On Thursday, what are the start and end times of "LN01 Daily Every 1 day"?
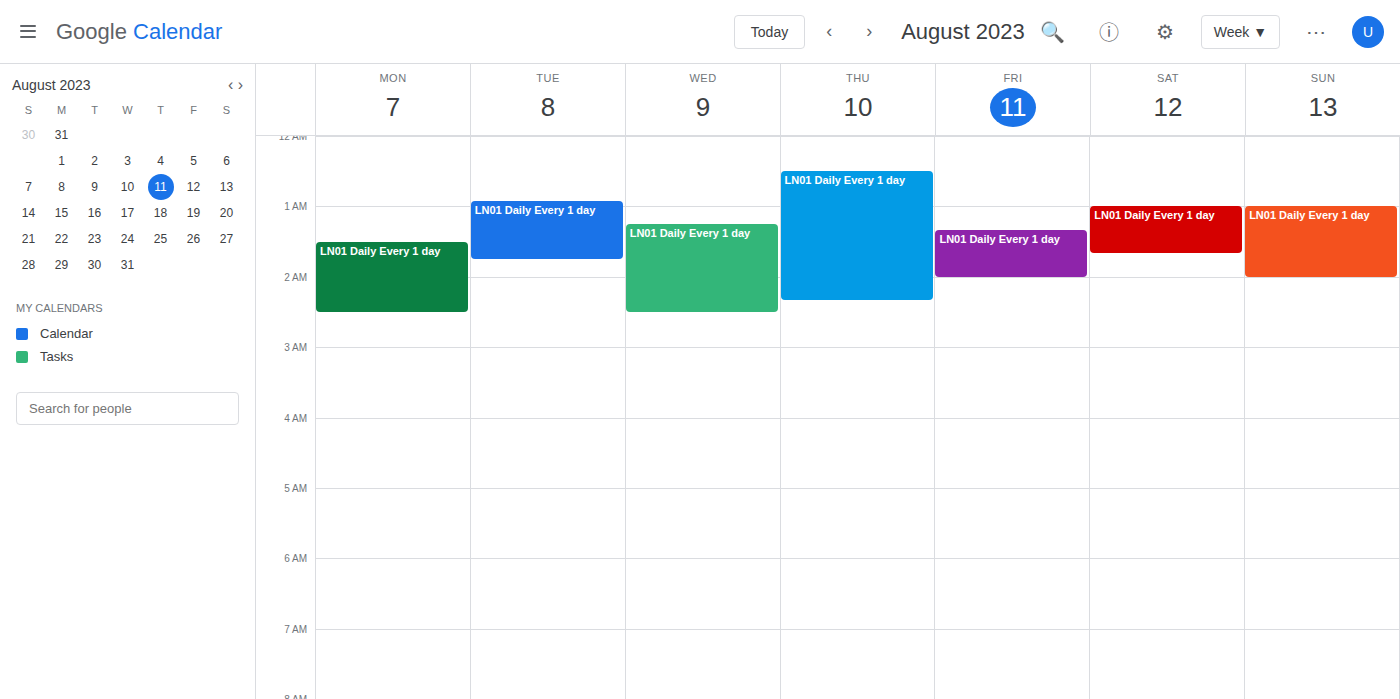
12:30 AM to 2:20 AM